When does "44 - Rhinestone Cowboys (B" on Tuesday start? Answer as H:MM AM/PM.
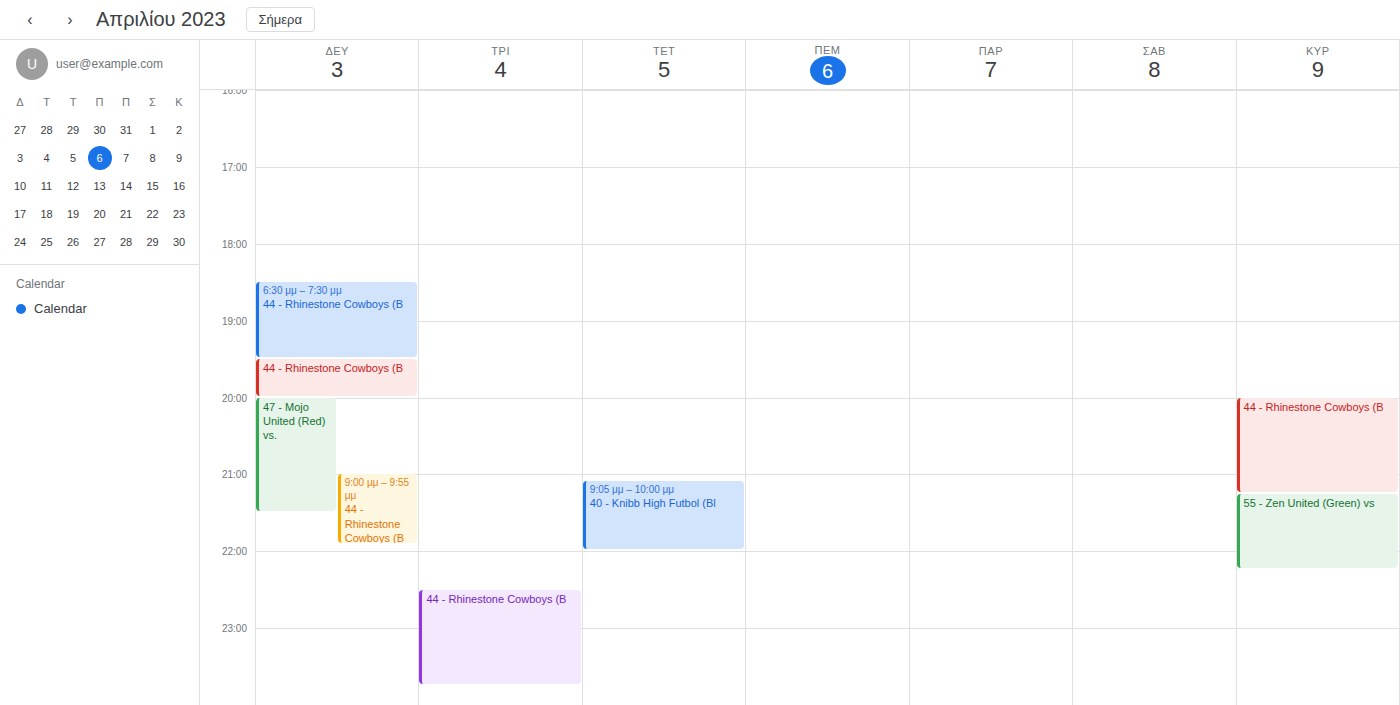
10:30 PM